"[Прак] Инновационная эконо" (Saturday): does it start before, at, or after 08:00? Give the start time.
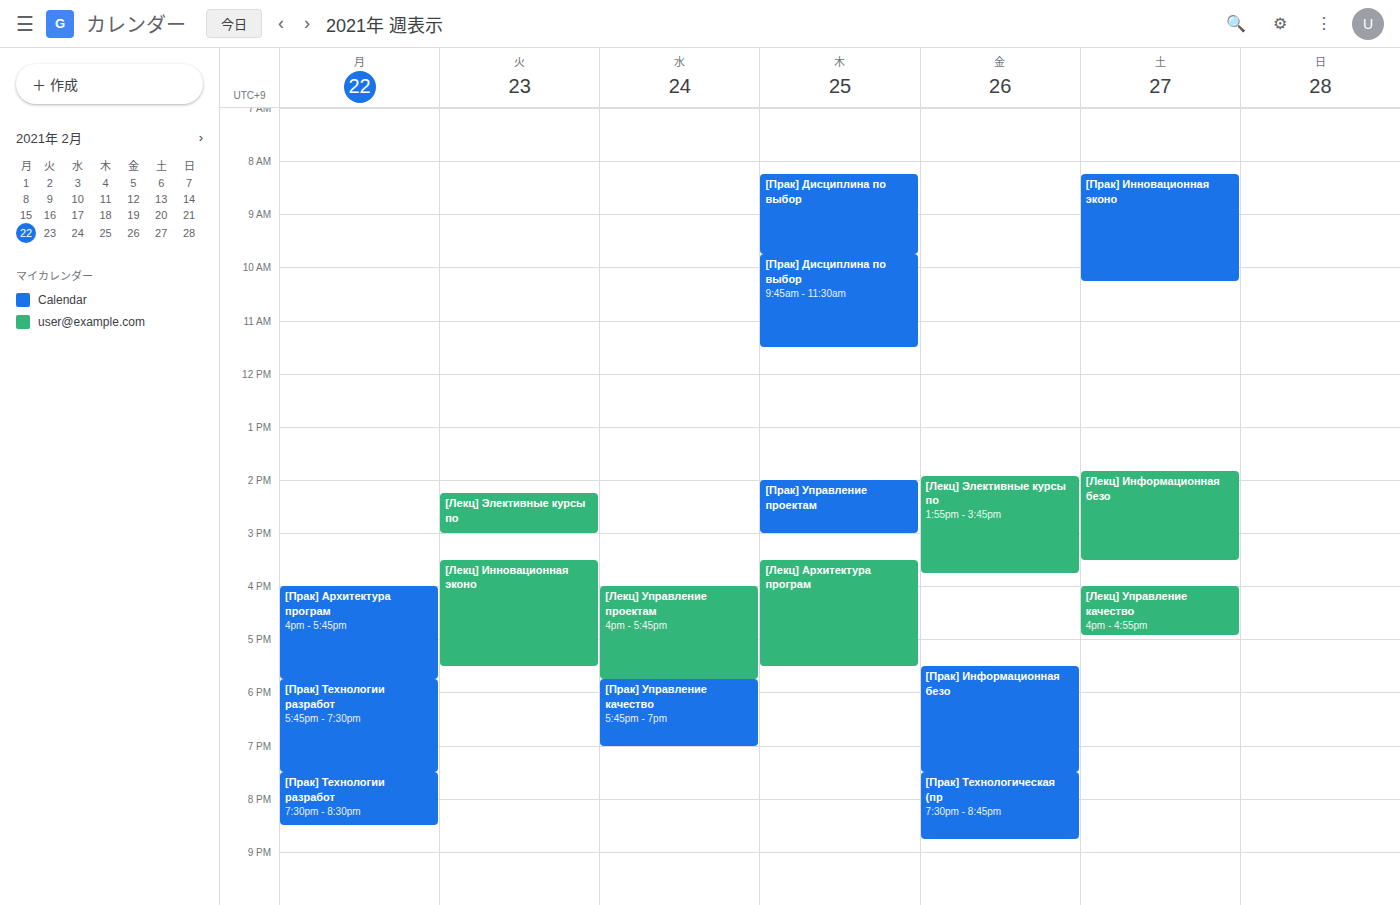
08:15 -- after 08:00, 15 minutes below the 08:00 line.